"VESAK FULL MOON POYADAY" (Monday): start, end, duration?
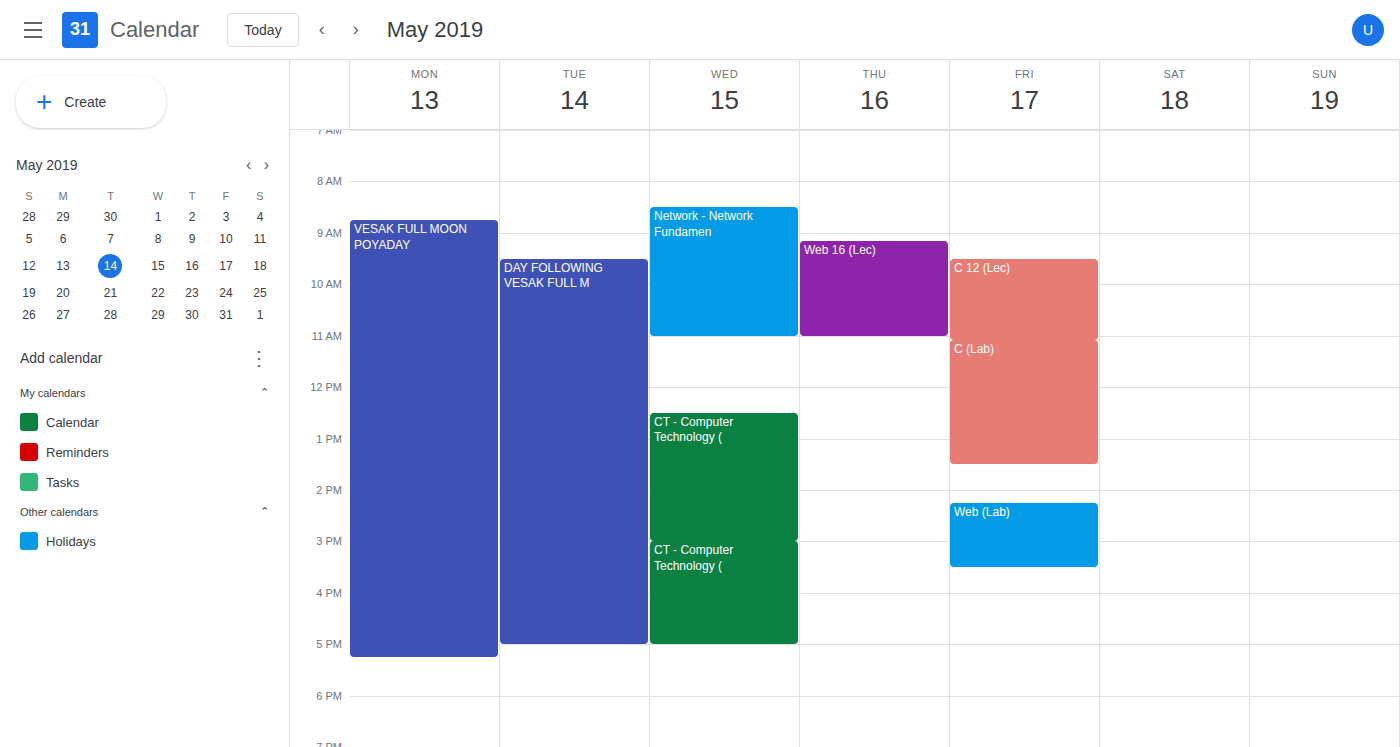
8:45 AM to 5:15 PM, 8 hours 30 minutes